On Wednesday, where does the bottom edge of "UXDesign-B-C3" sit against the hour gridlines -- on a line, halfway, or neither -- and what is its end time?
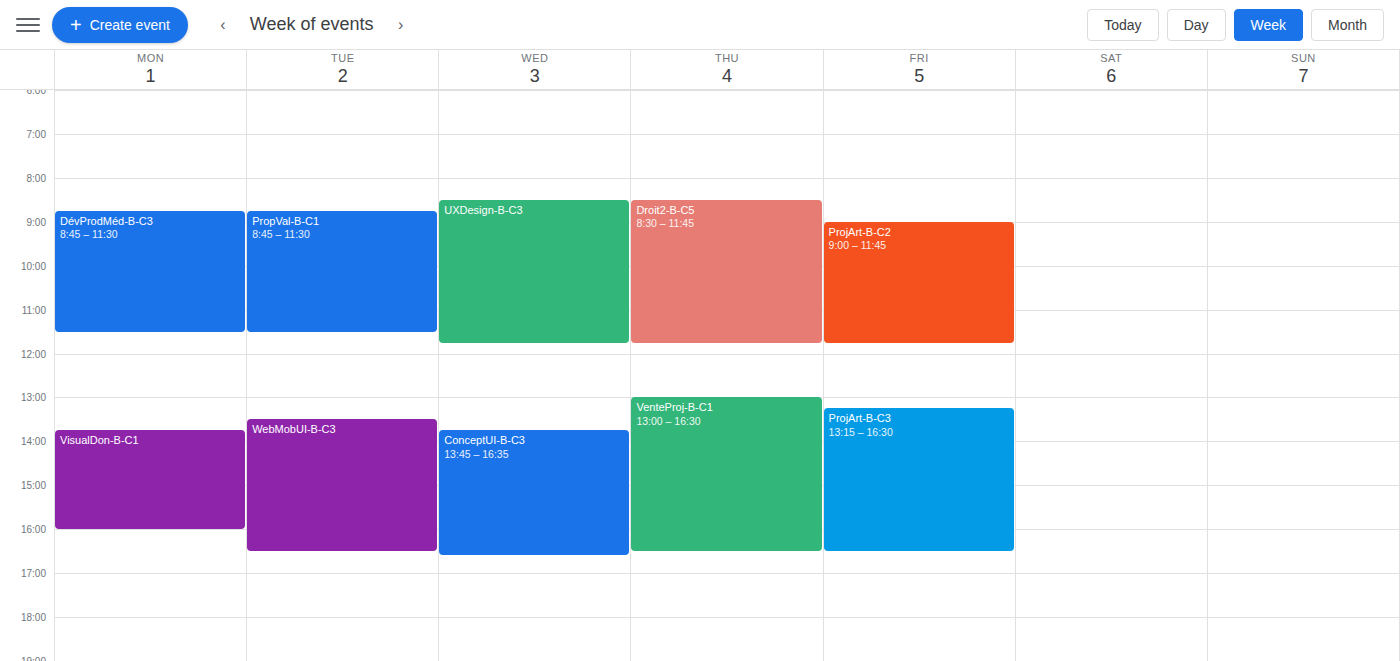
11:45 AM -- neither: three quarters of the way from the 11 AM line to the 12 PM line.